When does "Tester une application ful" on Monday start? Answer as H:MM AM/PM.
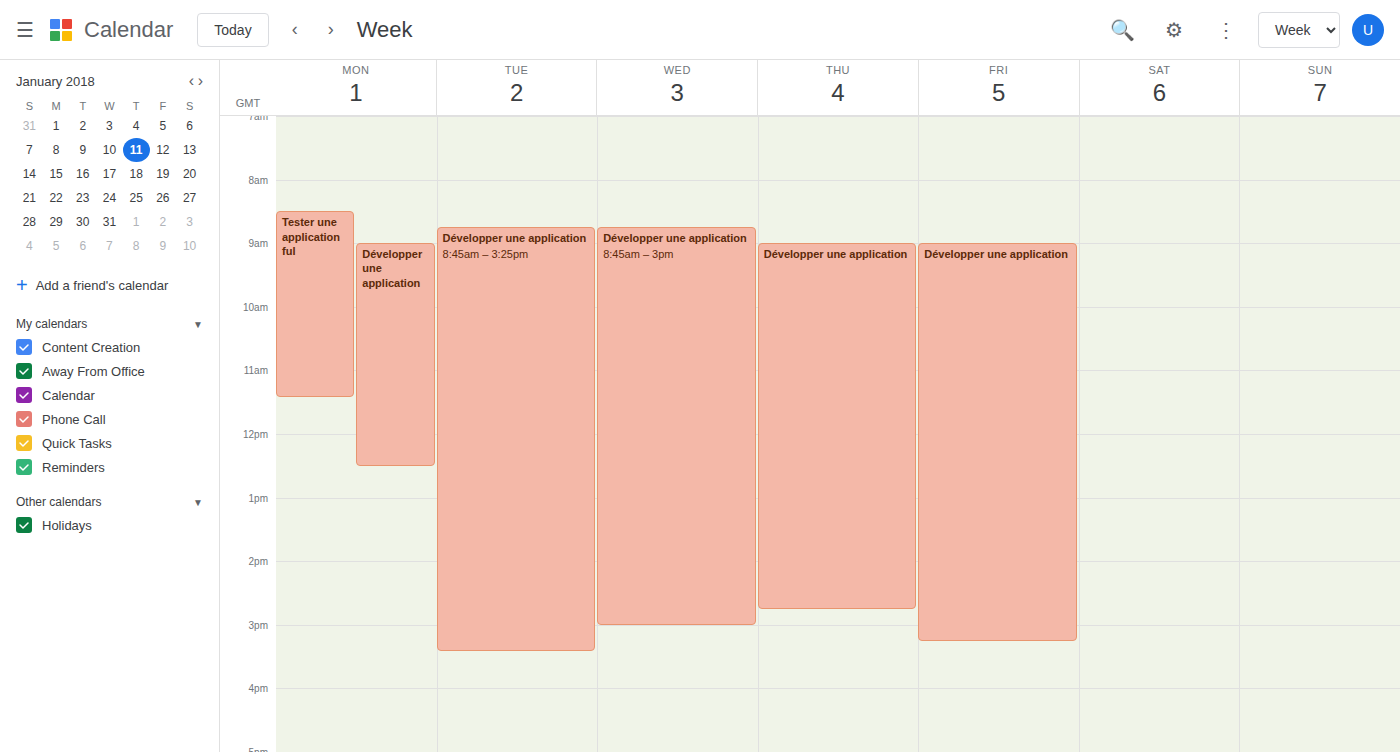
8:30 AM